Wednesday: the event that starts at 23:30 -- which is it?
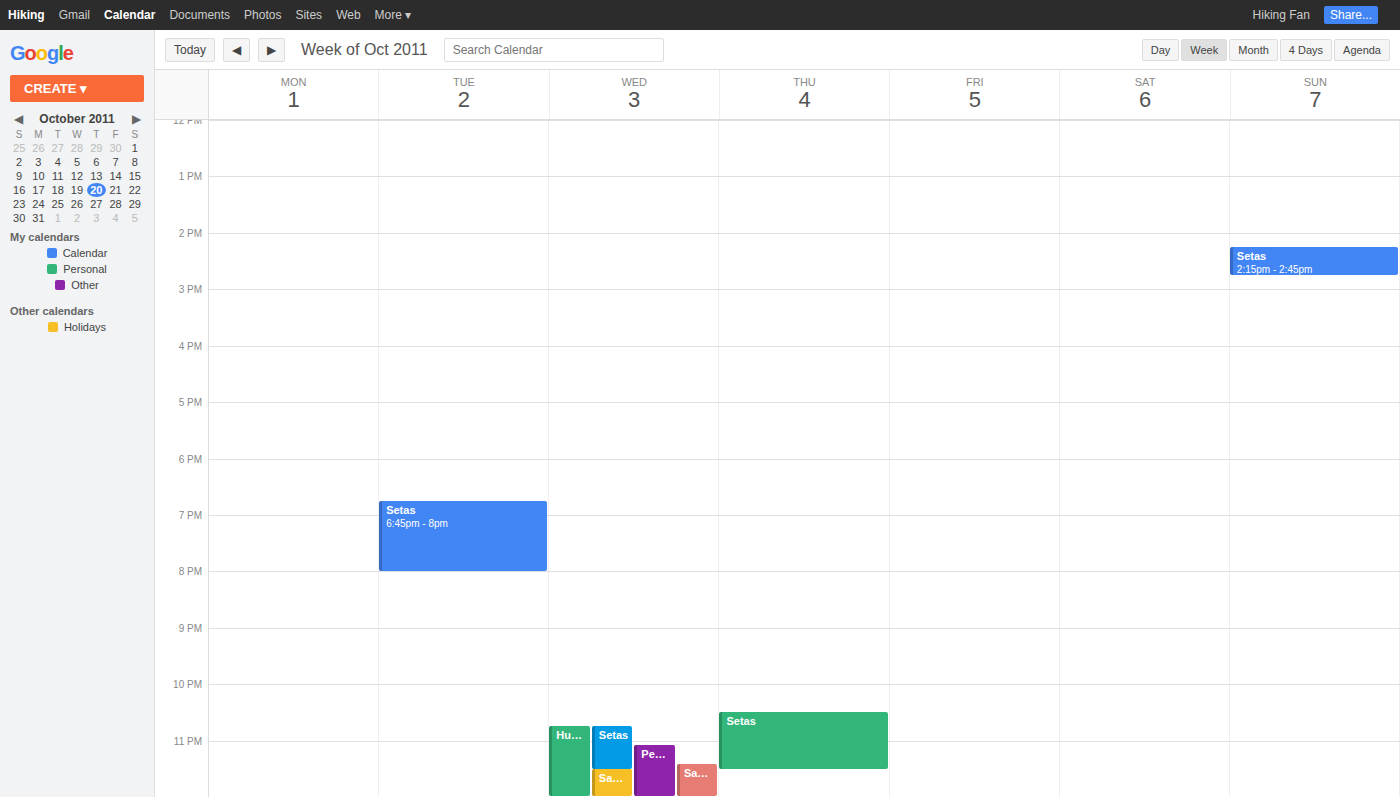
"San Pedritos"